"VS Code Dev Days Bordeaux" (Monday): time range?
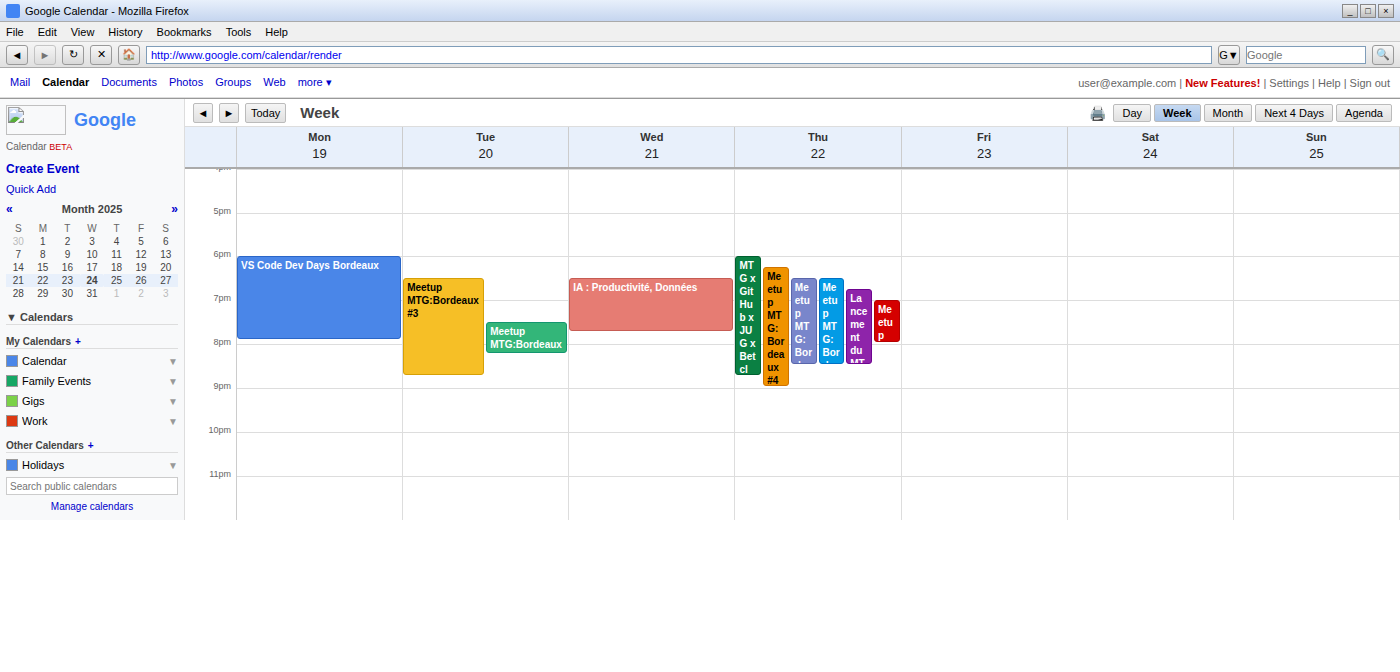
6:00 PM to 7:55 PM